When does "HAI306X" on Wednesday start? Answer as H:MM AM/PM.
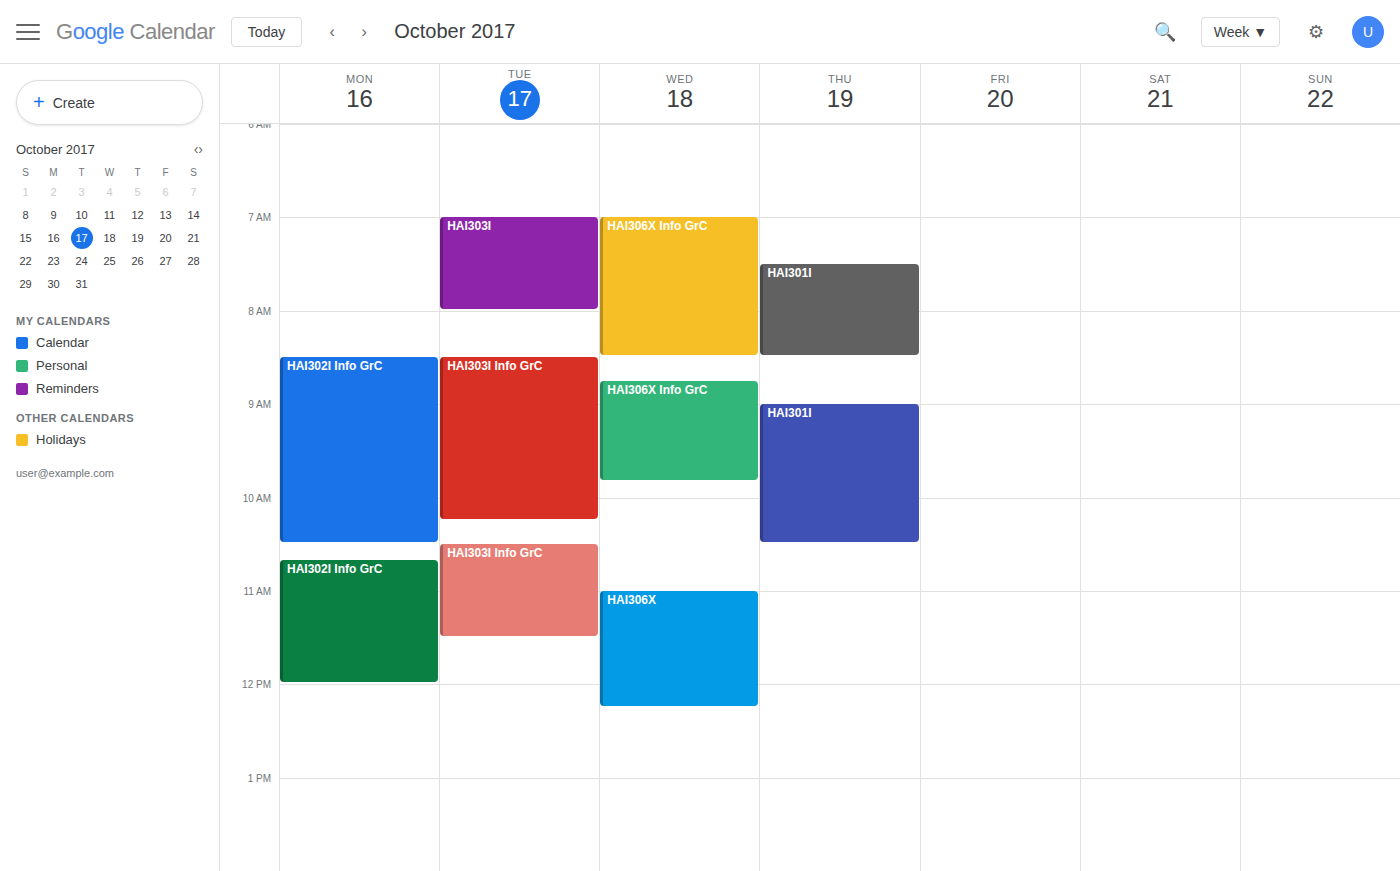
11:00 AM